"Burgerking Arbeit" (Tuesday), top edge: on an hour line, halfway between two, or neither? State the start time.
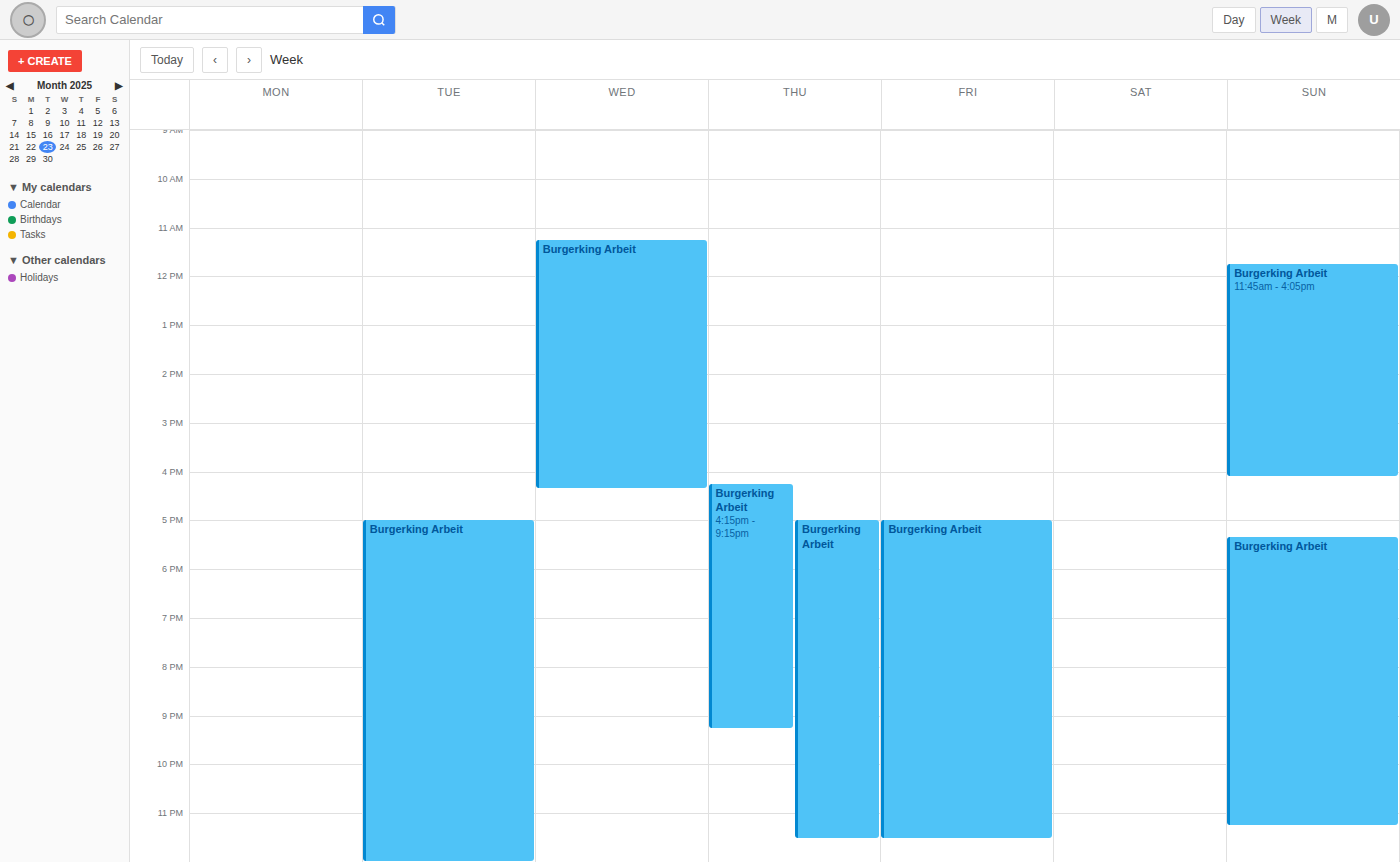
5:00 PM -- exactly on the 5 PM line.